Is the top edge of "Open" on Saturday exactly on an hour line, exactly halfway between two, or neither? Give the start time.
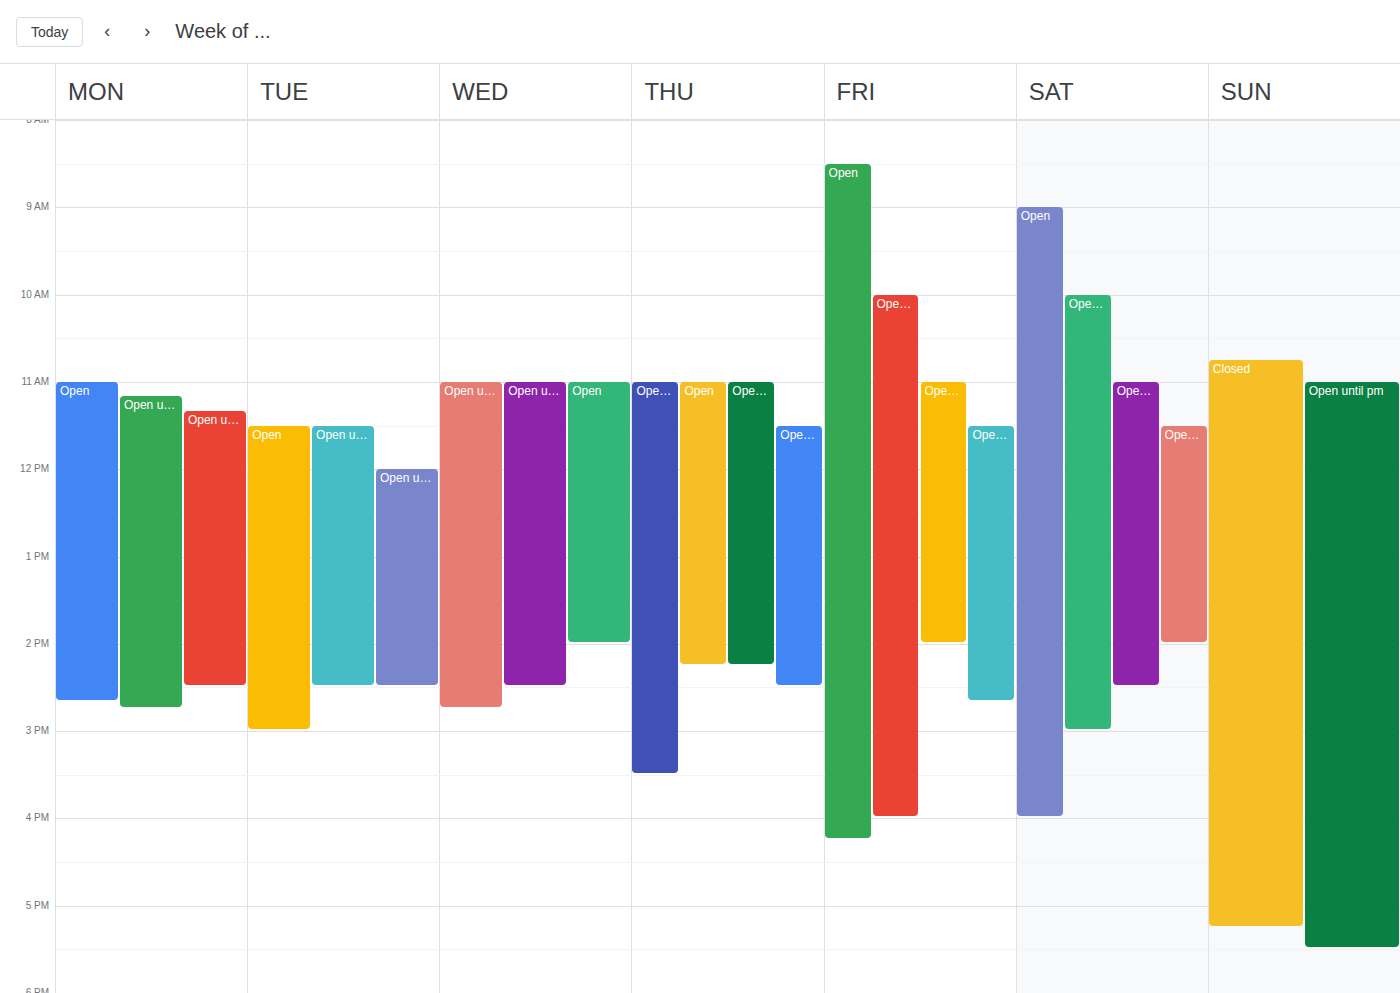
9:00 AM -- exactly on the 9 AM line.